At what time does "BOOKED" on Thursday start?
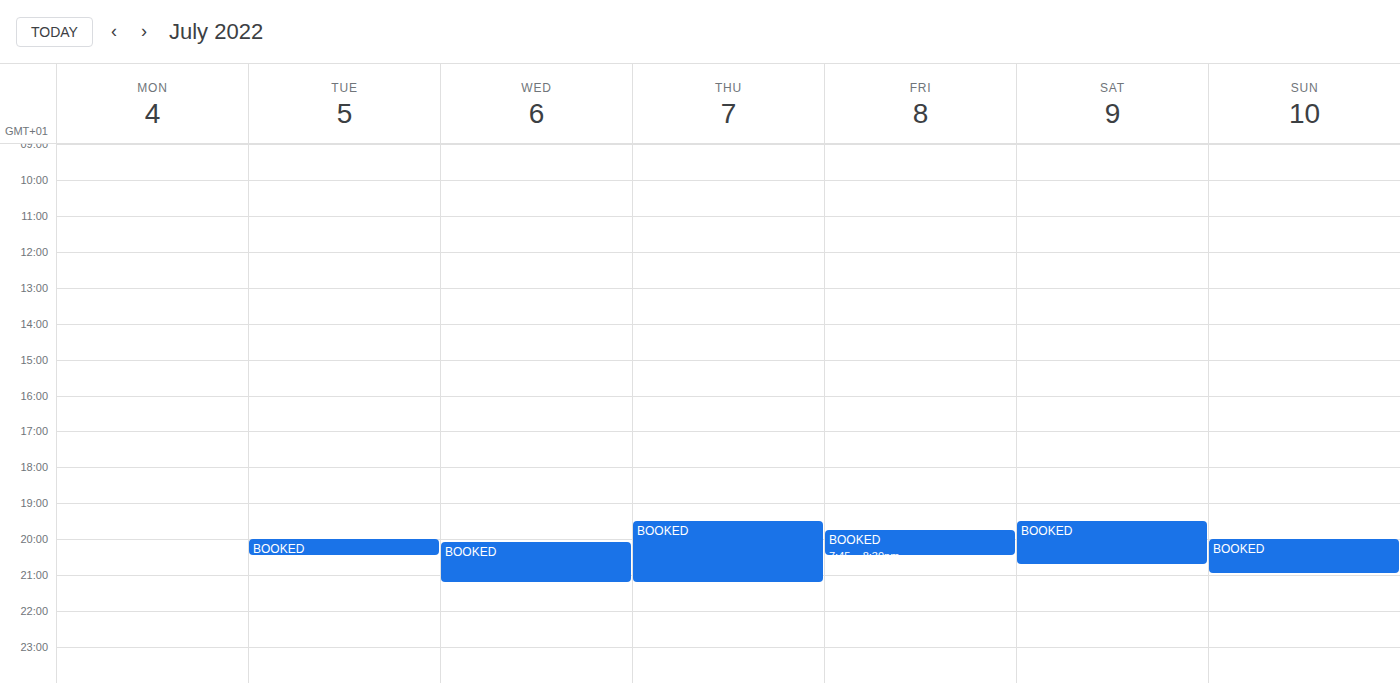
7:30 PM